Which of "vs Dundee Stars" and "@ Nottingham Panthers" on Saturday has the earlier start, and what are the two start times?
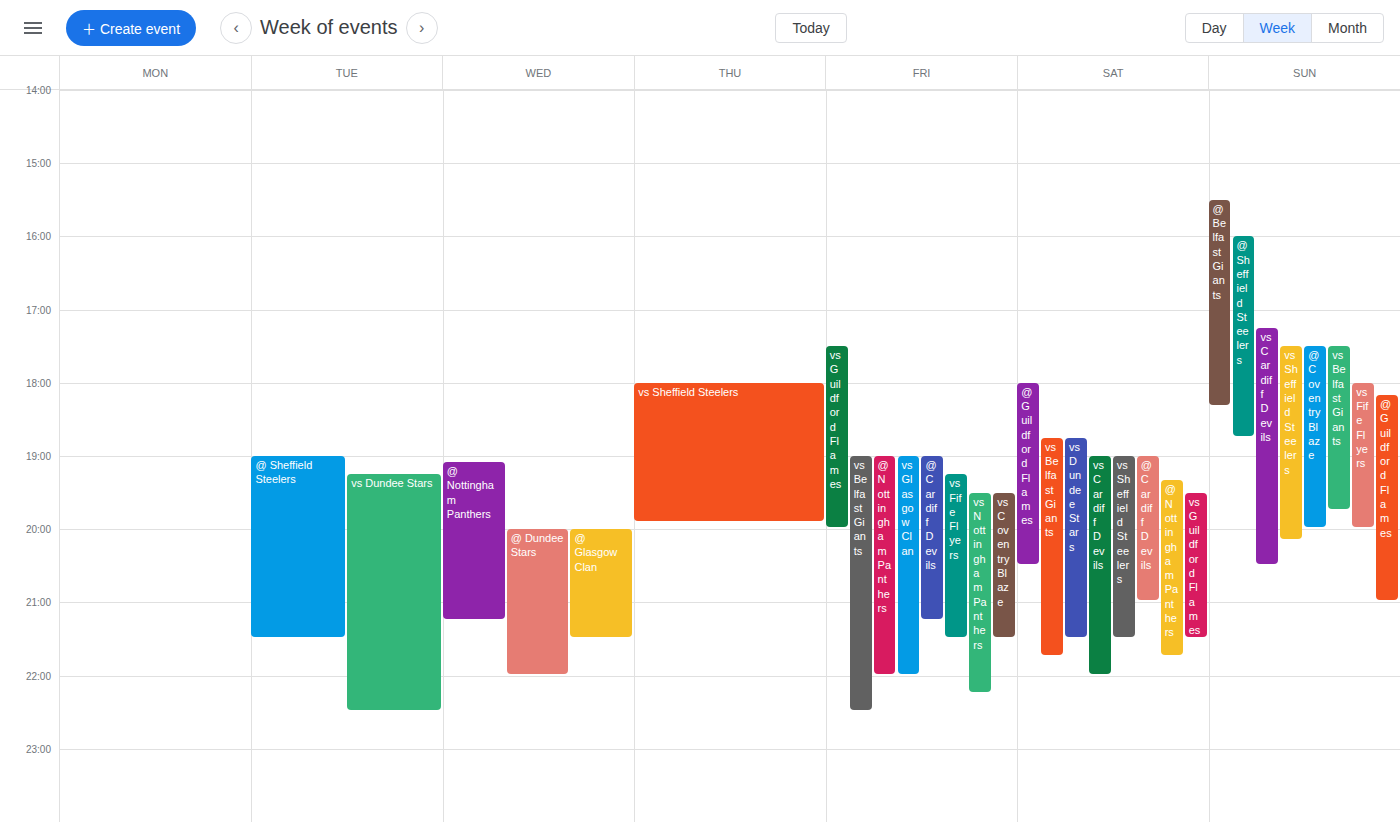
"vs Dundee Stars" 6:45 PM; "@ Nottingham Panthers" 7:20 PM.